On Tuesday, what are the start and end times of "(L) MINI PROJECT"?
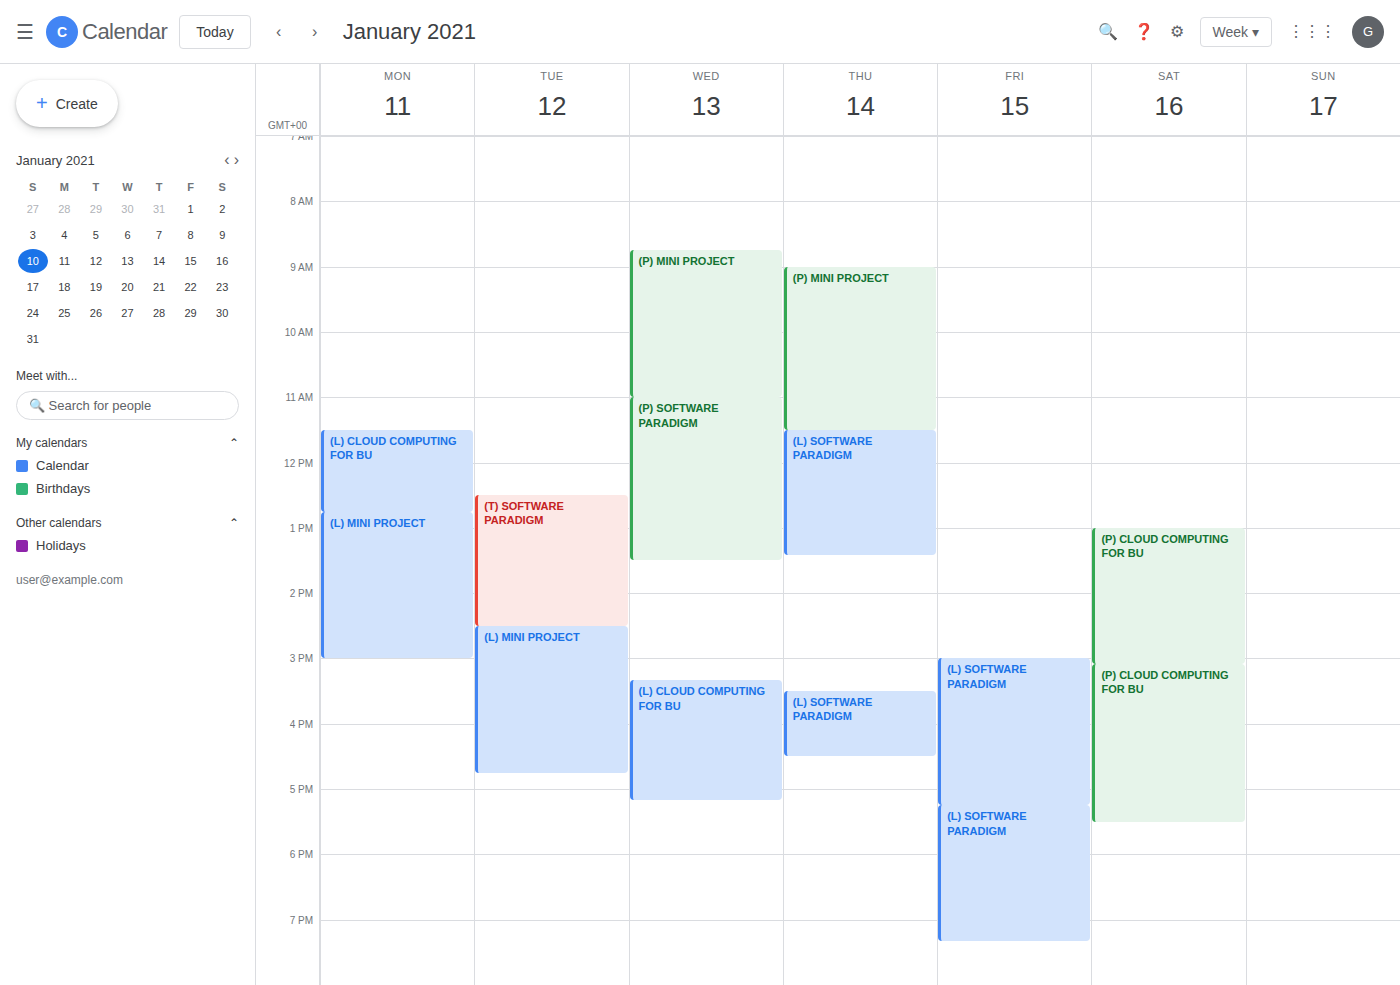
2:30 PM to 4:45 PM